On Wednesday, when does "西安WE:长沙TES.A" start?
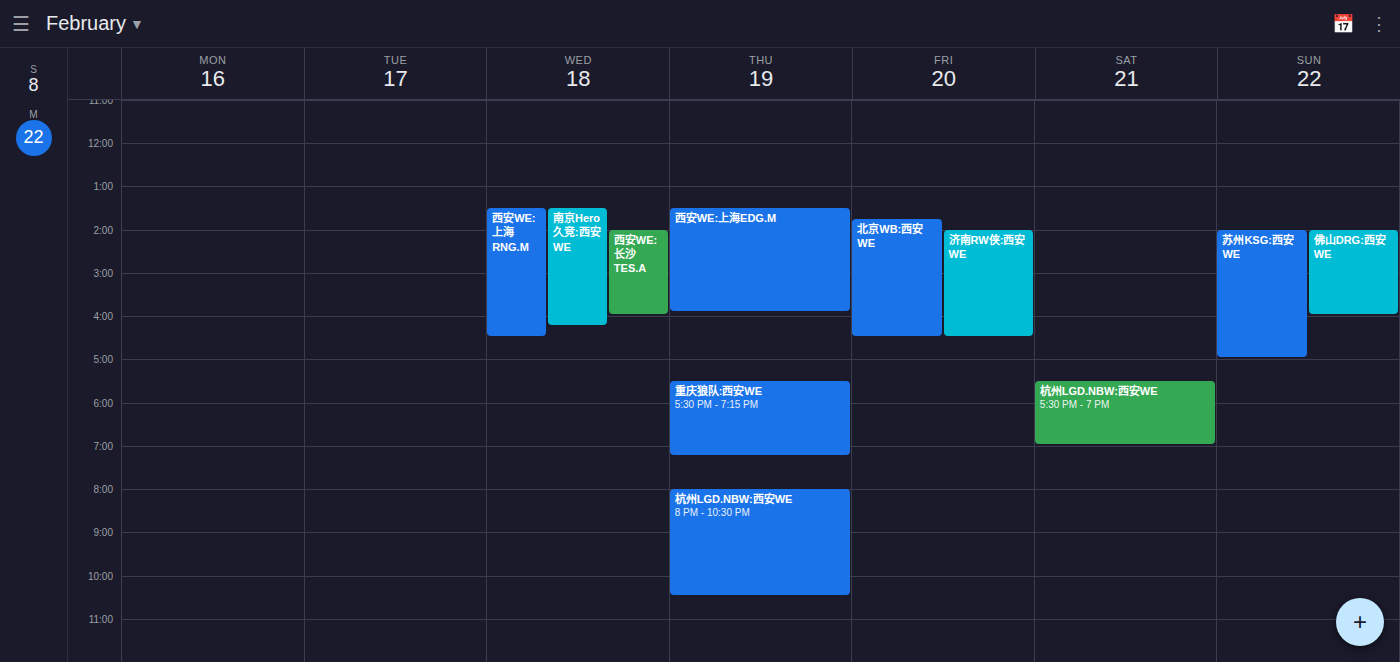
2:00 PM